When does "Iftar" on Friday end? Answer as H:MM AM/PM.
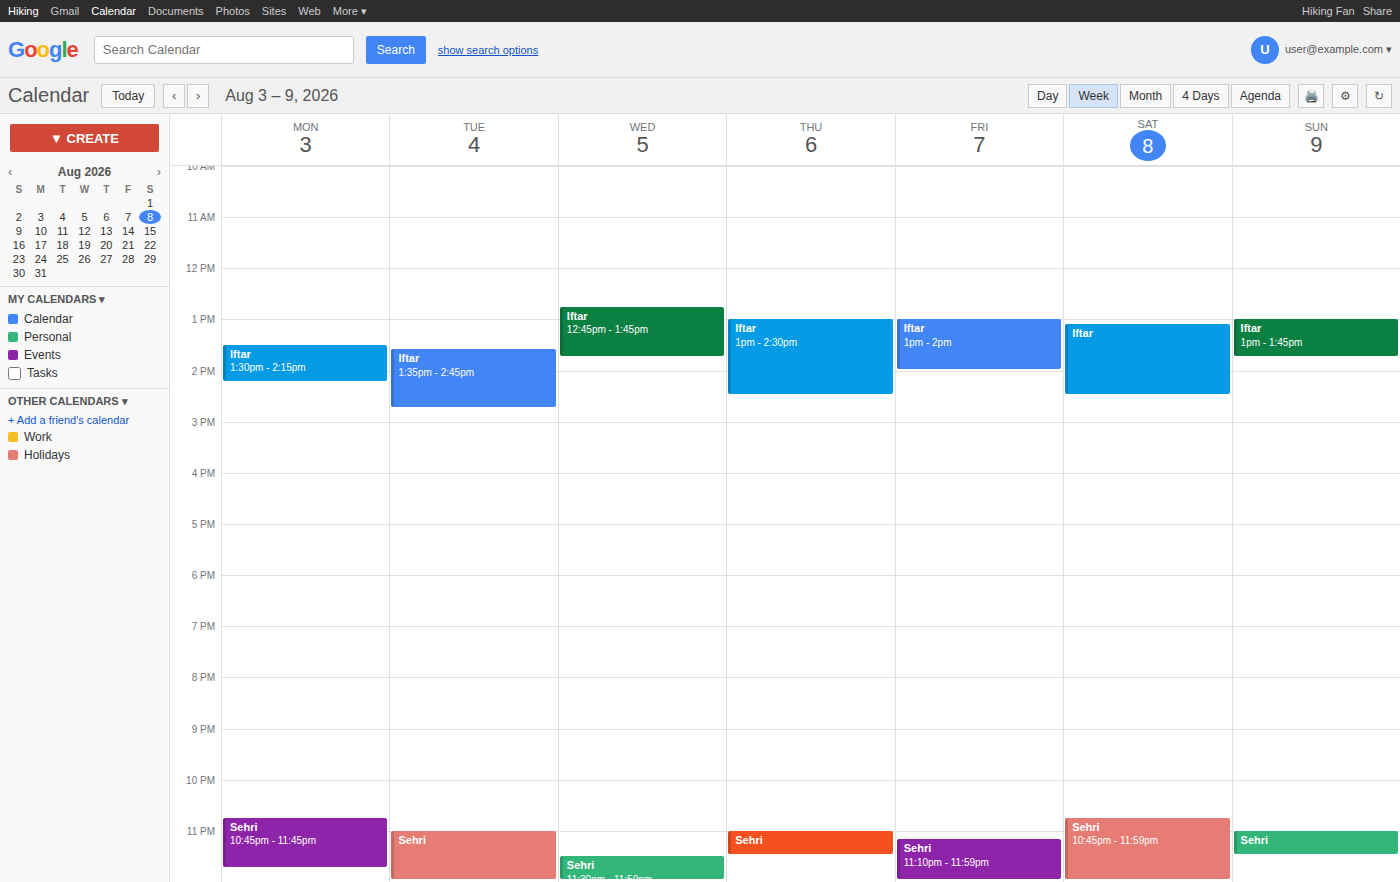
2:00 PM